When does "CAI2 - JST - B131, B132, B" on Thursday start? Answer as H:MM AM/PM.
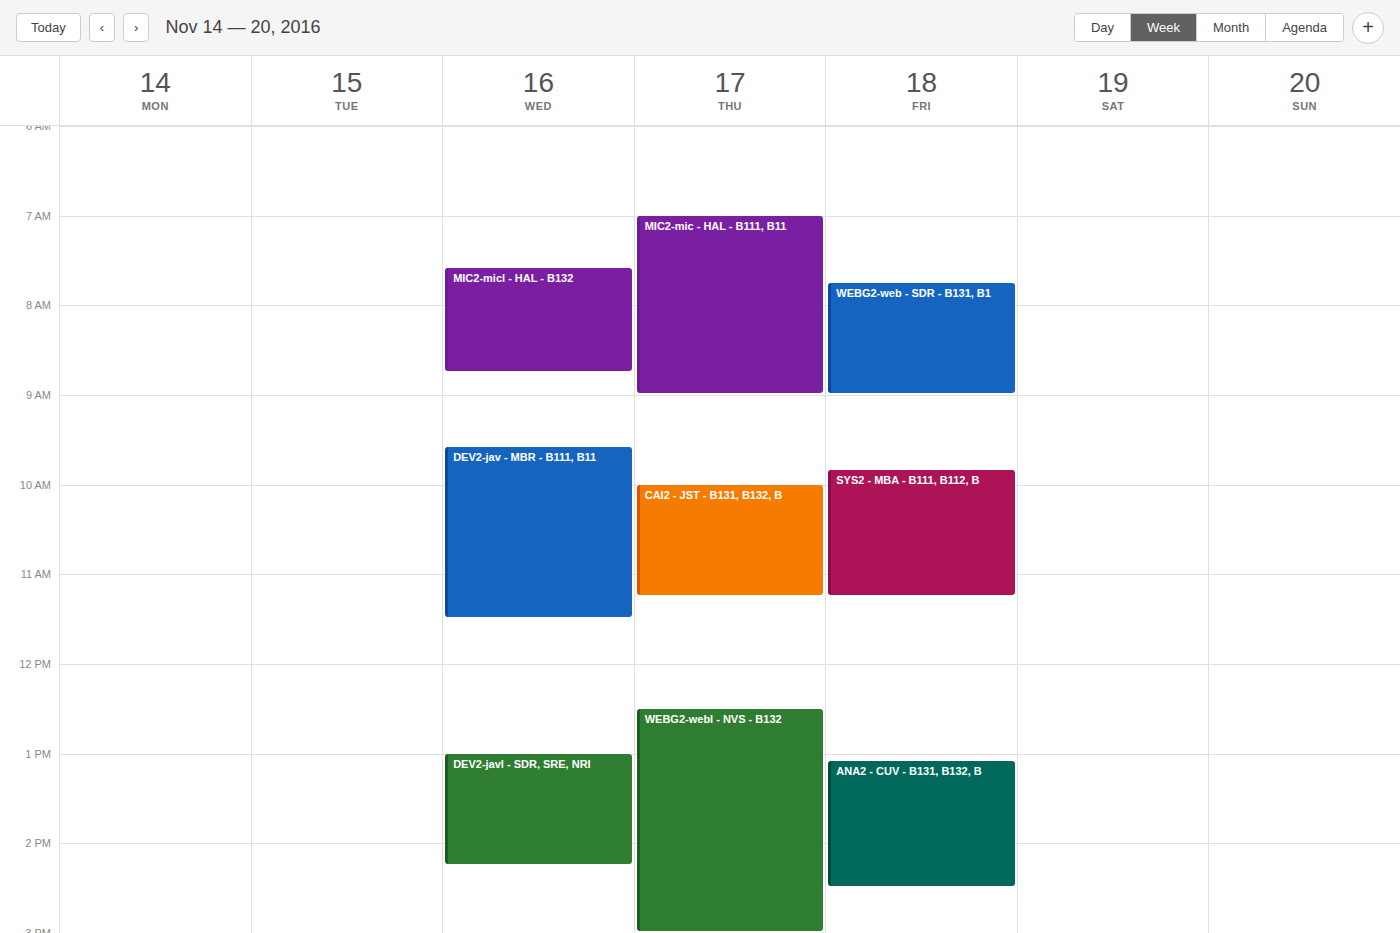
10:00 AM